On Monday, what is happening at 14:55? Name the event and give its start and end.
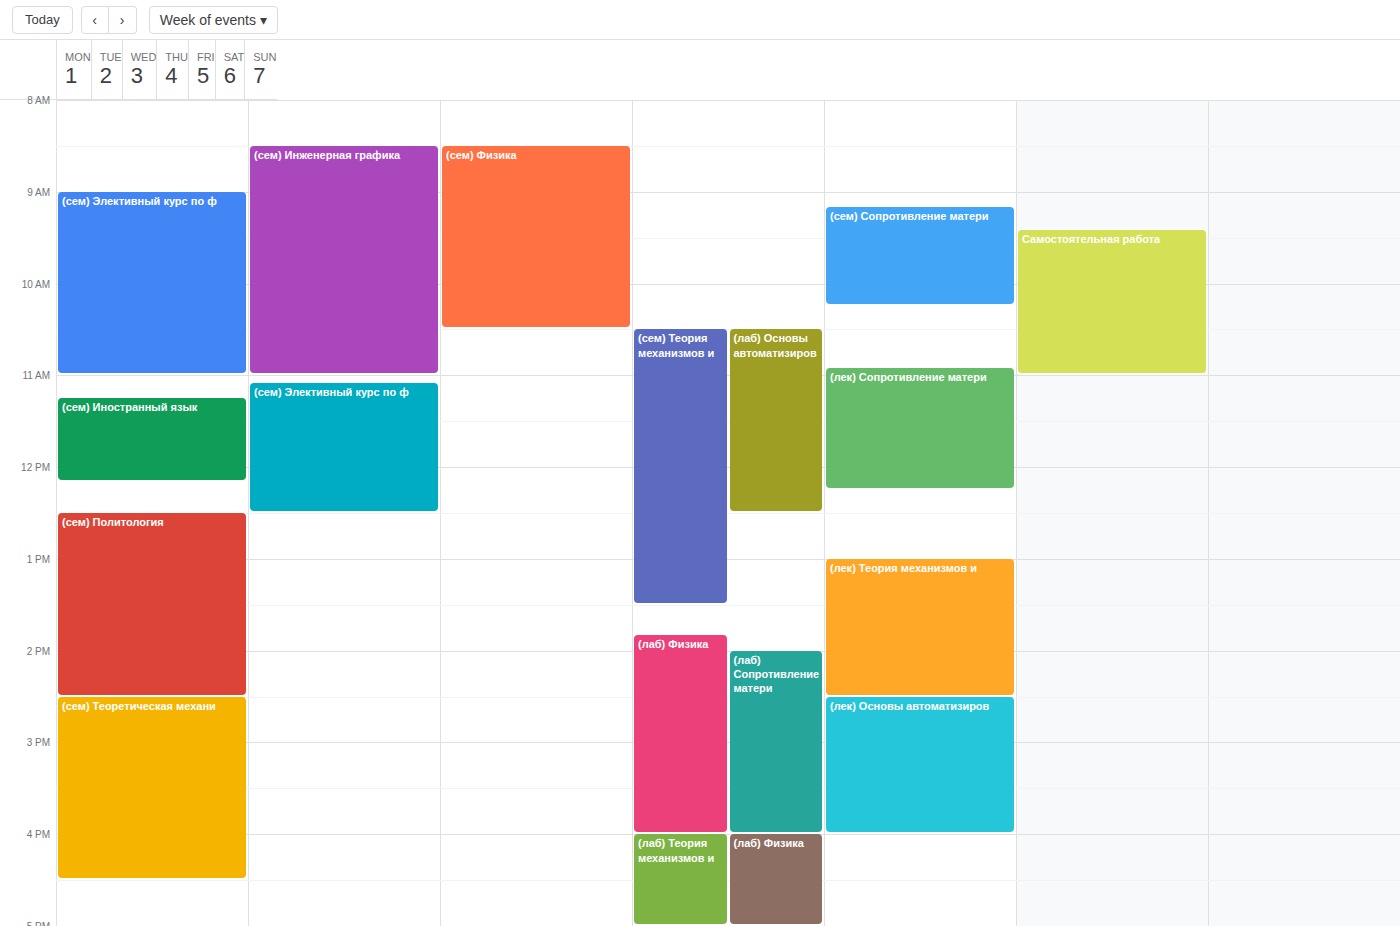
"(сем) Теоретическая механи", 14:30 to 16:30